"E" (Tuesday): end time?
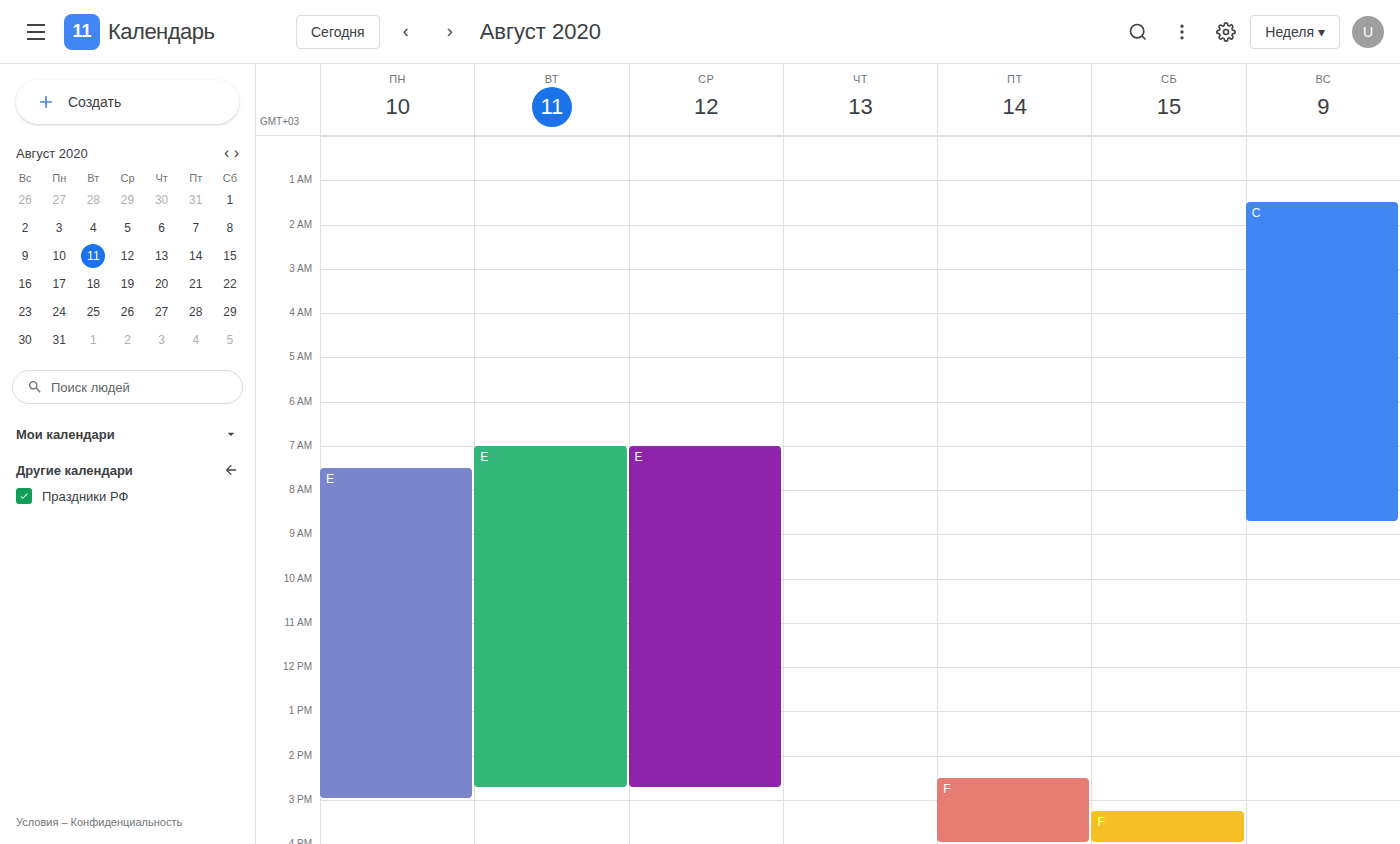
2:45 PM